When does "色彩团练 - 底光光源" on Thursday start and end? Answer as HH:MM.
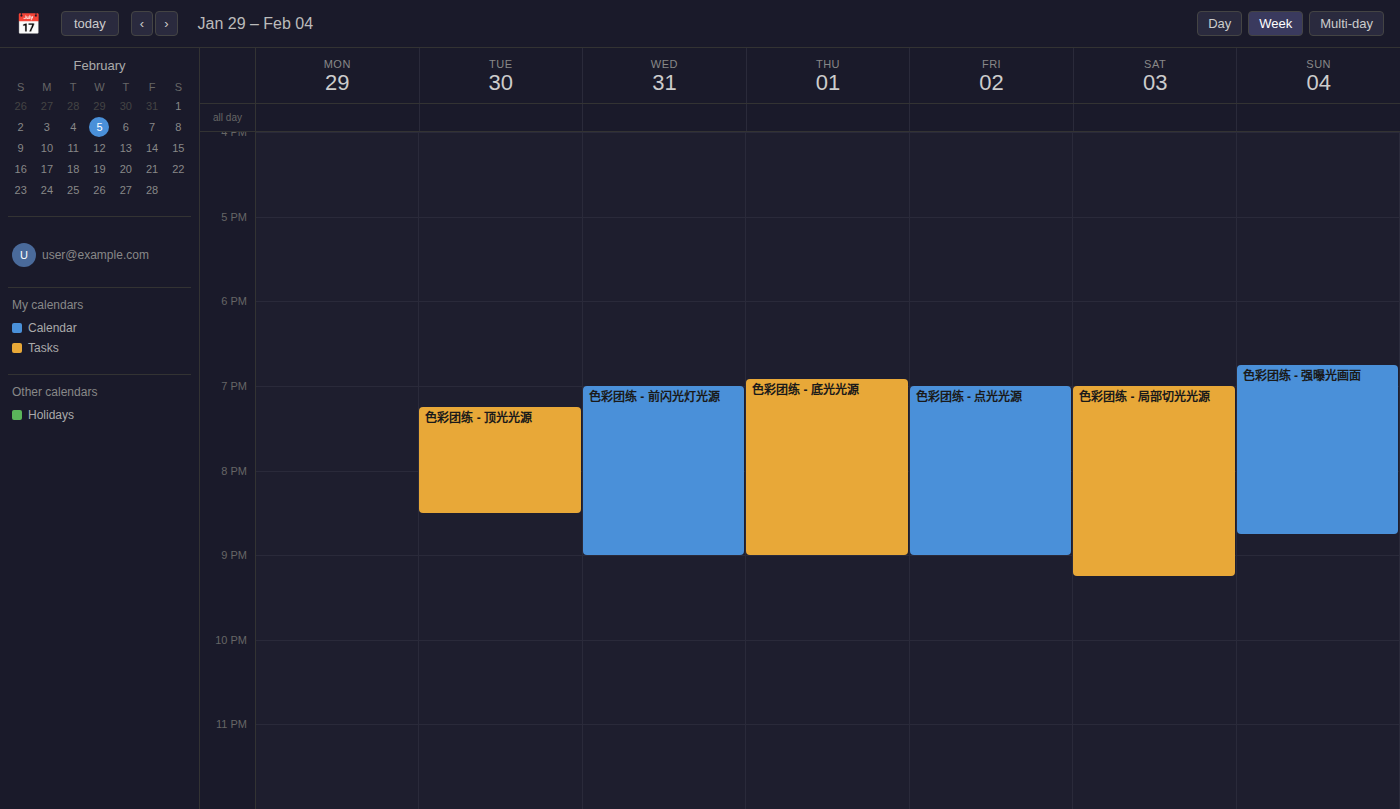
18:55 to 21:00